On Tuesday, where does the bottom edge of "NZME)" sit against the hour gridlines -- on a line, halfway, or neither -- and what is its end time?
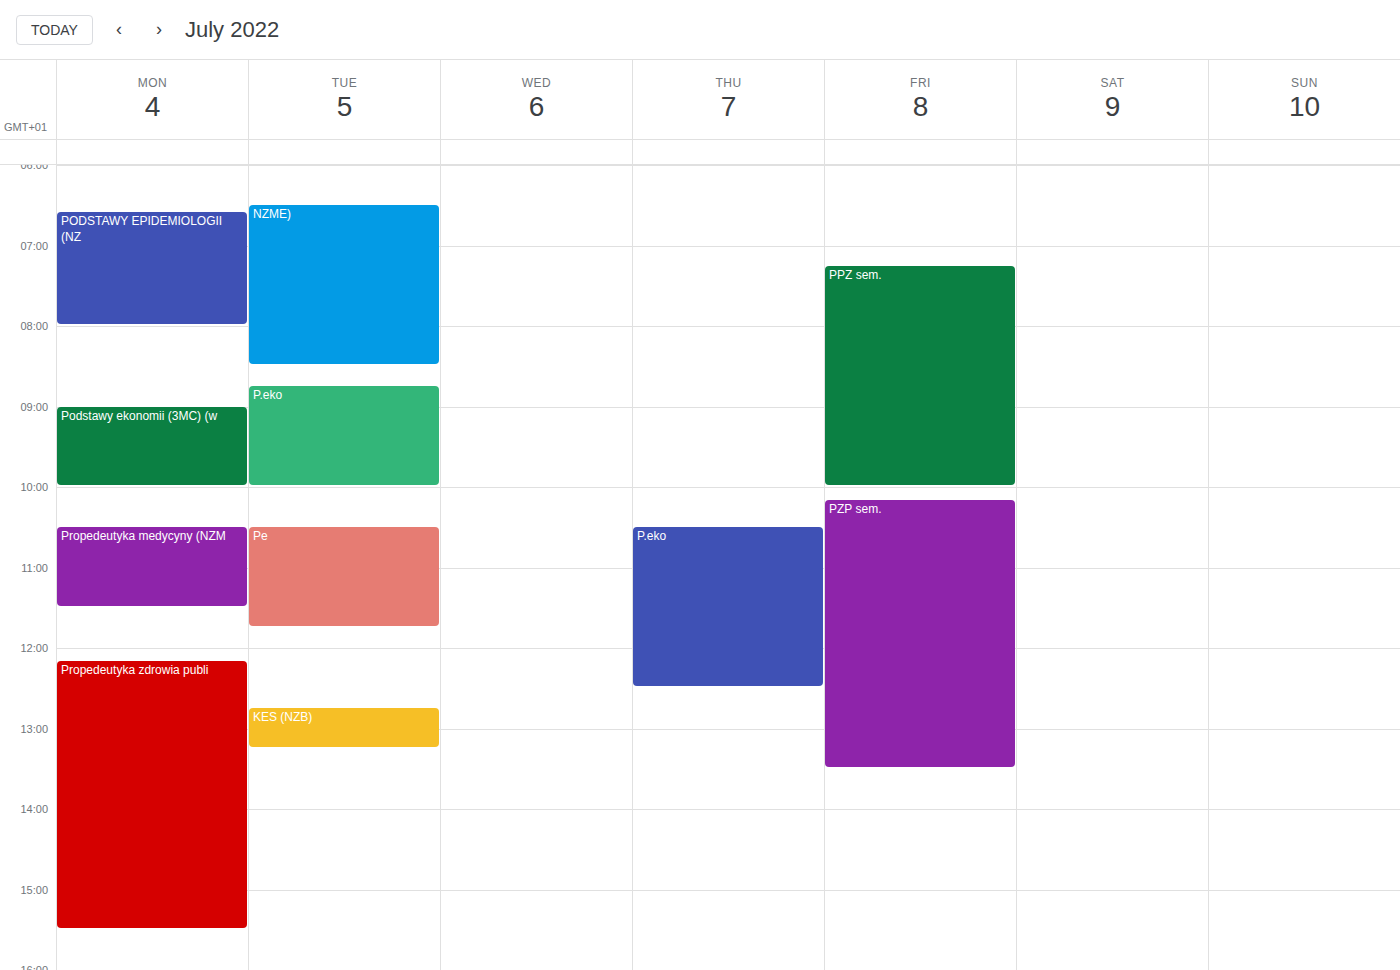
8:30 AM -- halfway between the 8 AM and 9 AM lines.